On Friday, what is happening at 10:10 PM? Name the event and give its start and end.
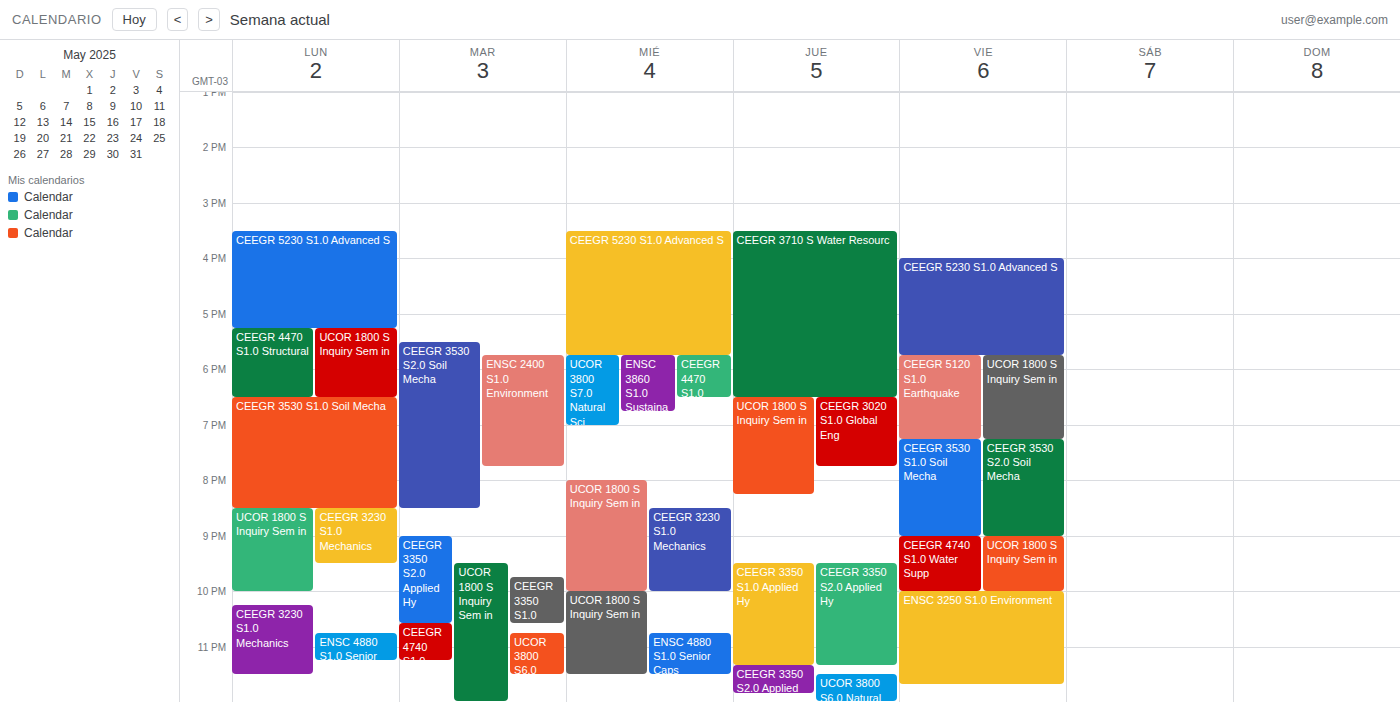
"ENSC 3250 S1.0 Environment", 10:00 PM to 11:40 PM